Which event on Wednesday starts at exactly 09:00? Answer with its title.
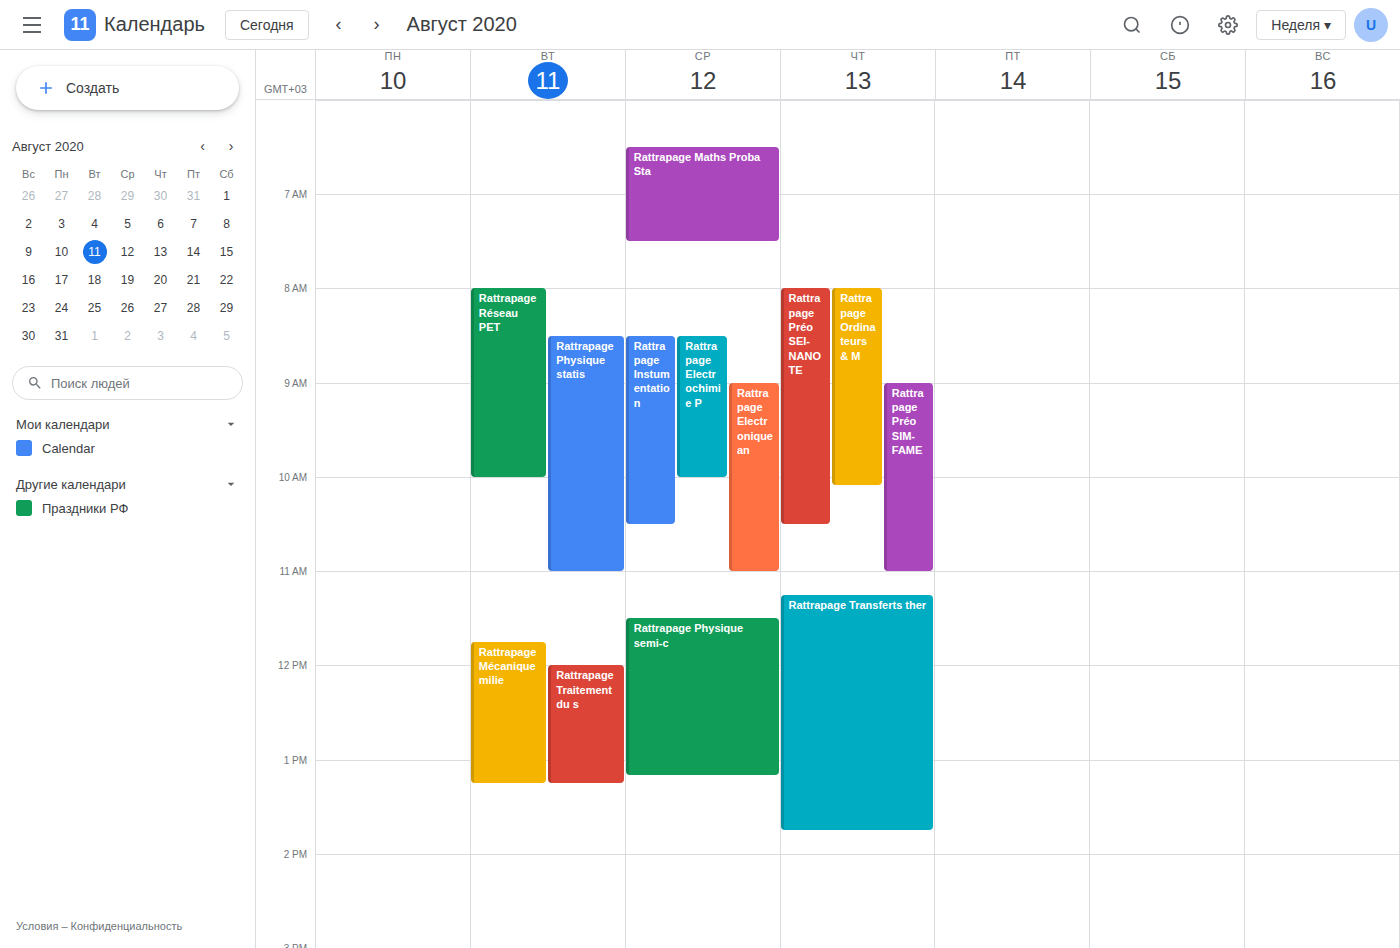
"Rattrapage Electronique an"